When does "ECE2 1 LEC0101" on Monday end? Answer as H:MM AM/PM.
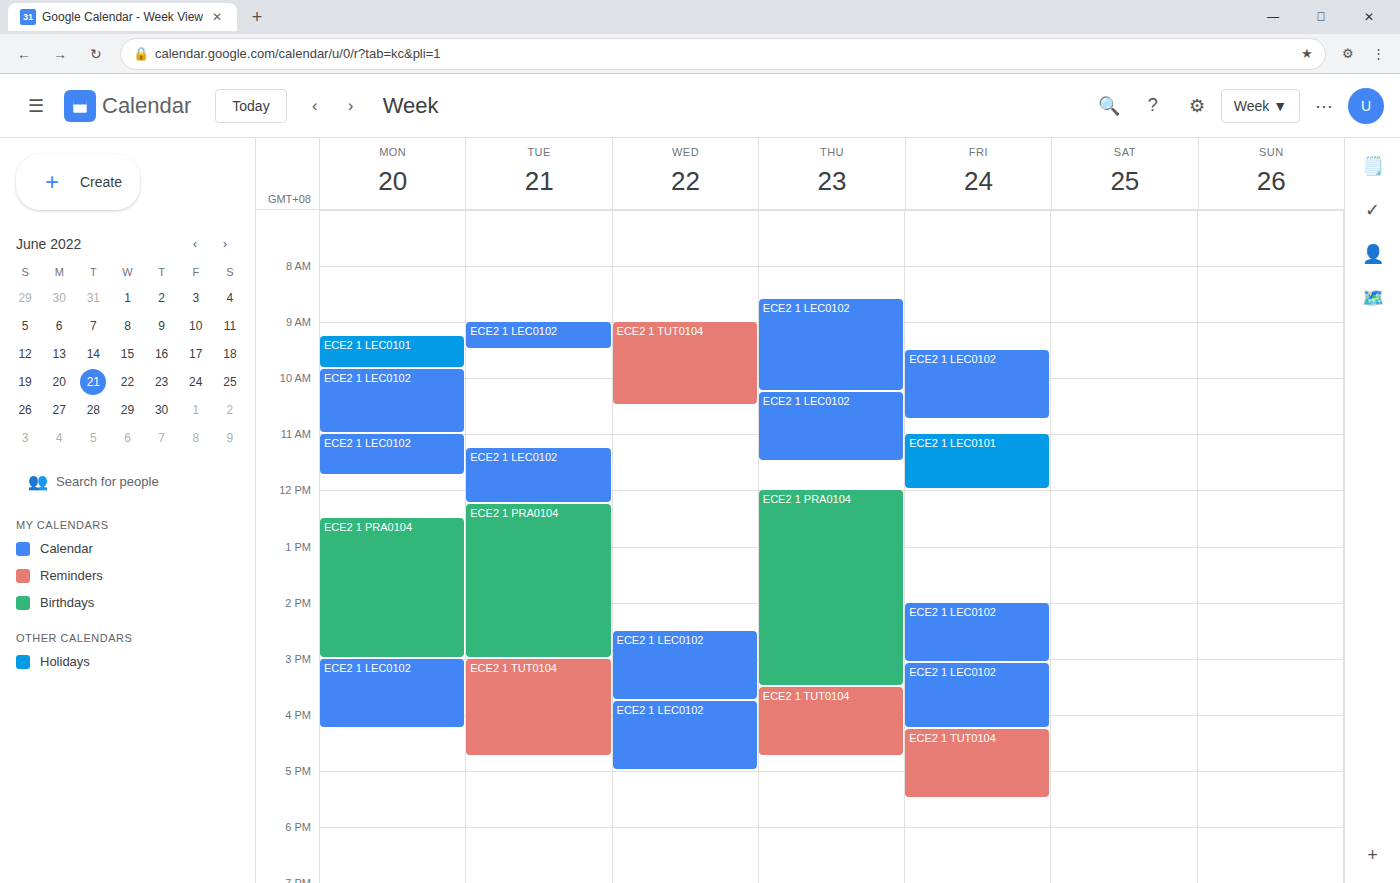
9:50 AM